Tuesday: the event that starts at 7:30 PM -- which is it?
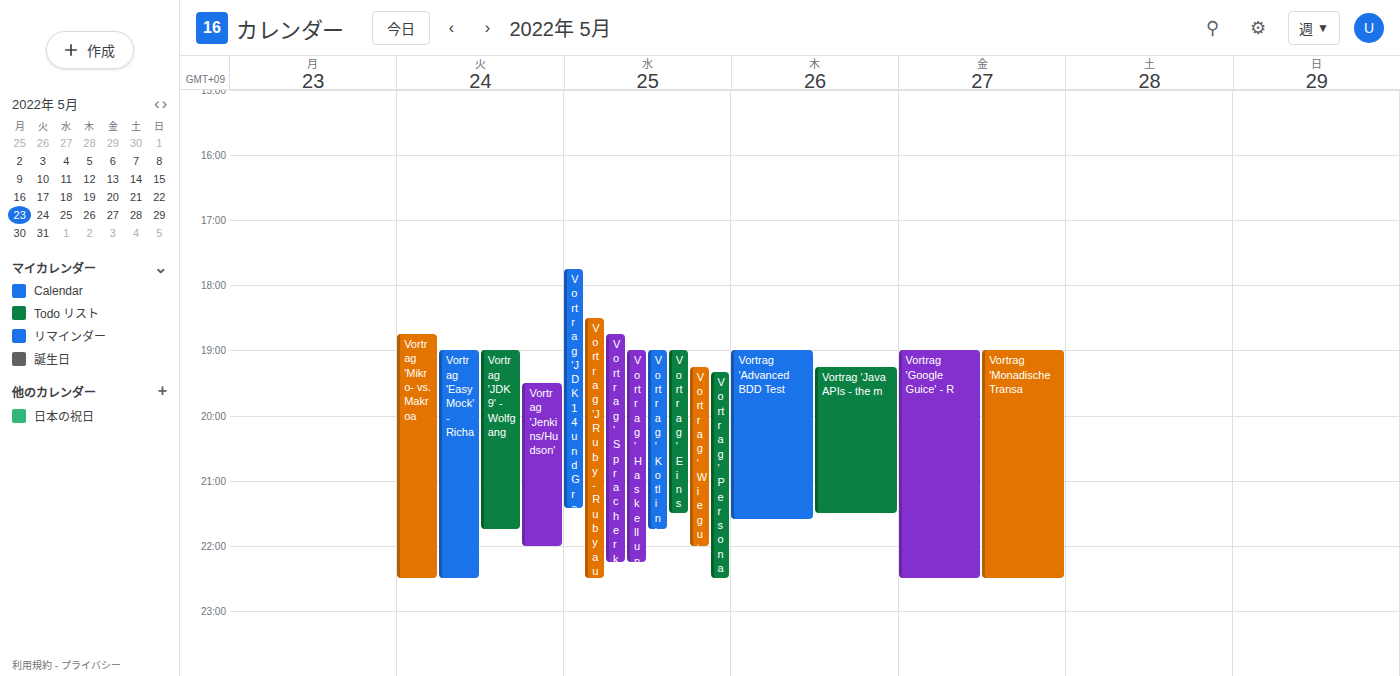
"Vortrag 'Jenkins/Hudson'"